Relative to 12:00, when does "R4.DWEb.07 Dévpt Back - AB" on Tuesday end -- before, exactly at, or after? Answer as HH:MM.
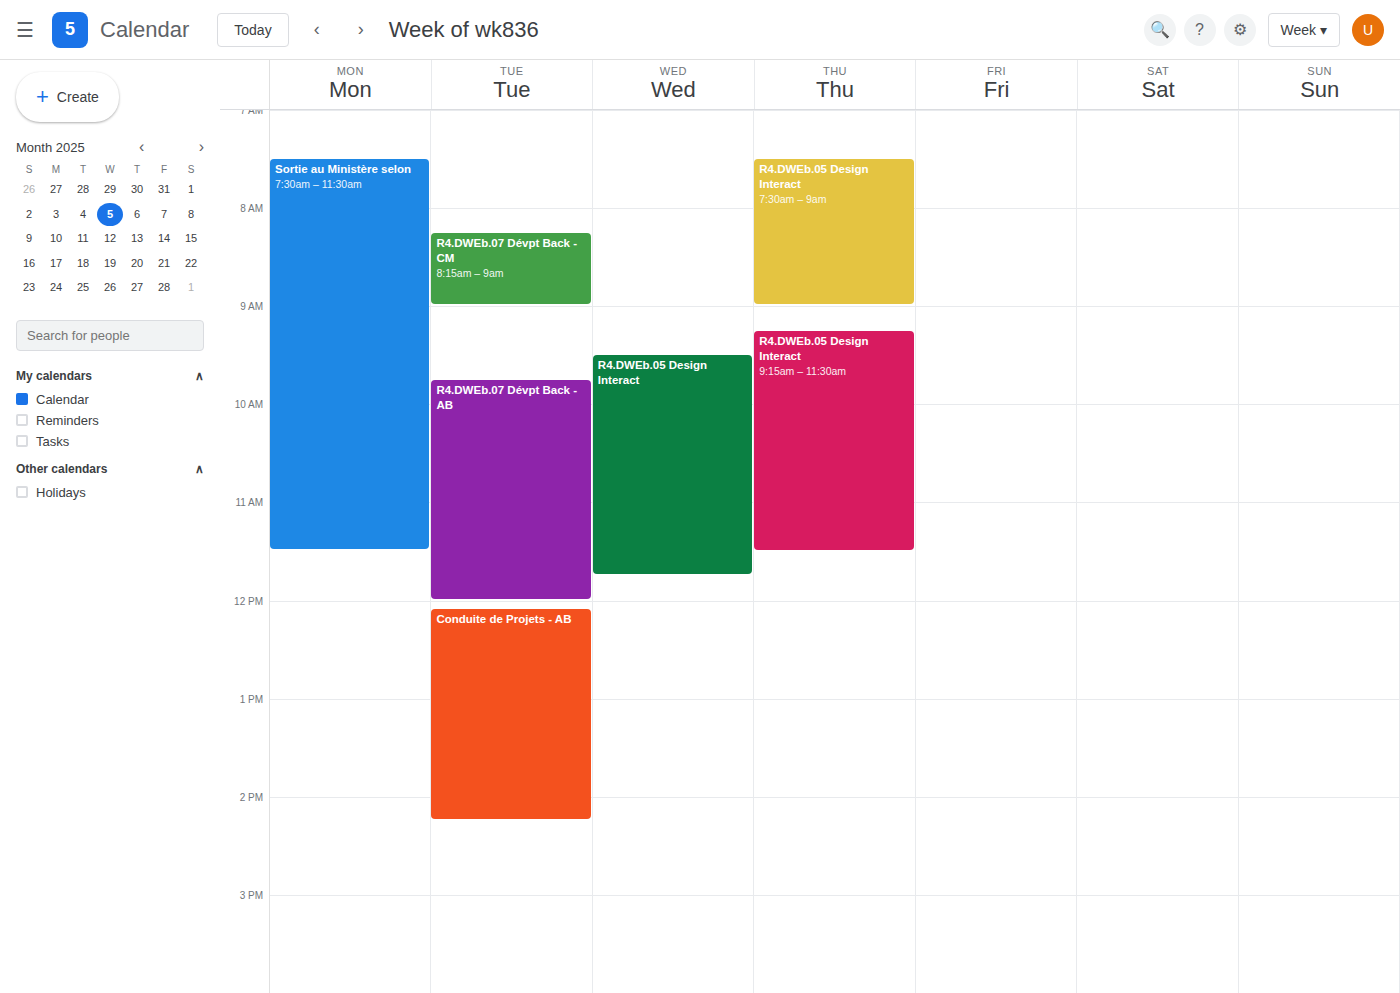
12:00 -- exactly at 12:00, on the 12:00 line.